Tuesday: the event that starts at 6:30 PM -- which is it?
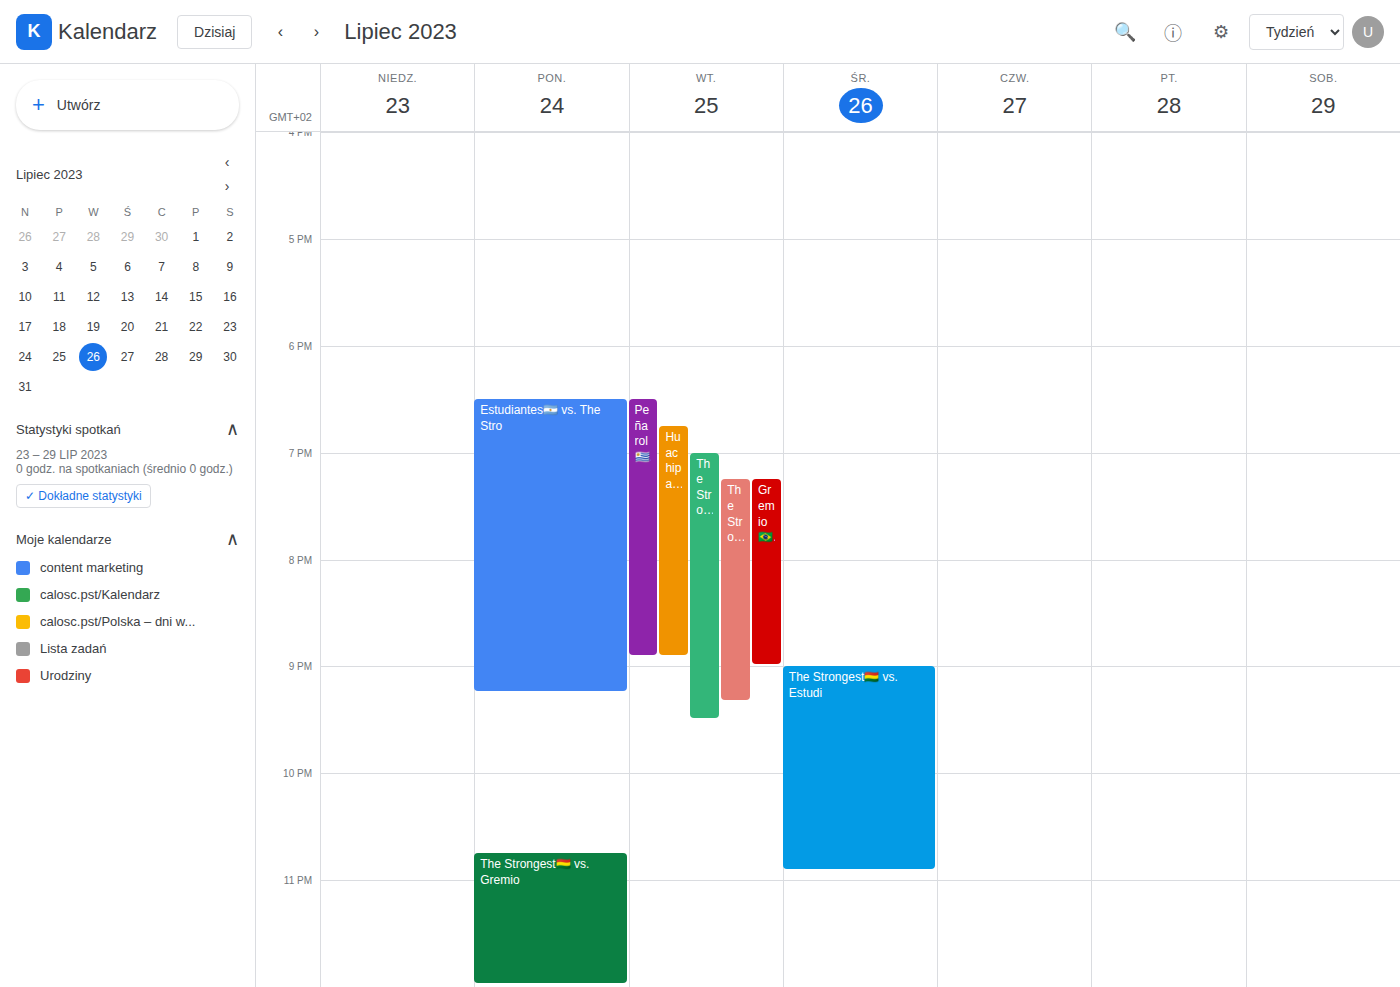
"Peñarol🇺🇾 vs. The Stronges"